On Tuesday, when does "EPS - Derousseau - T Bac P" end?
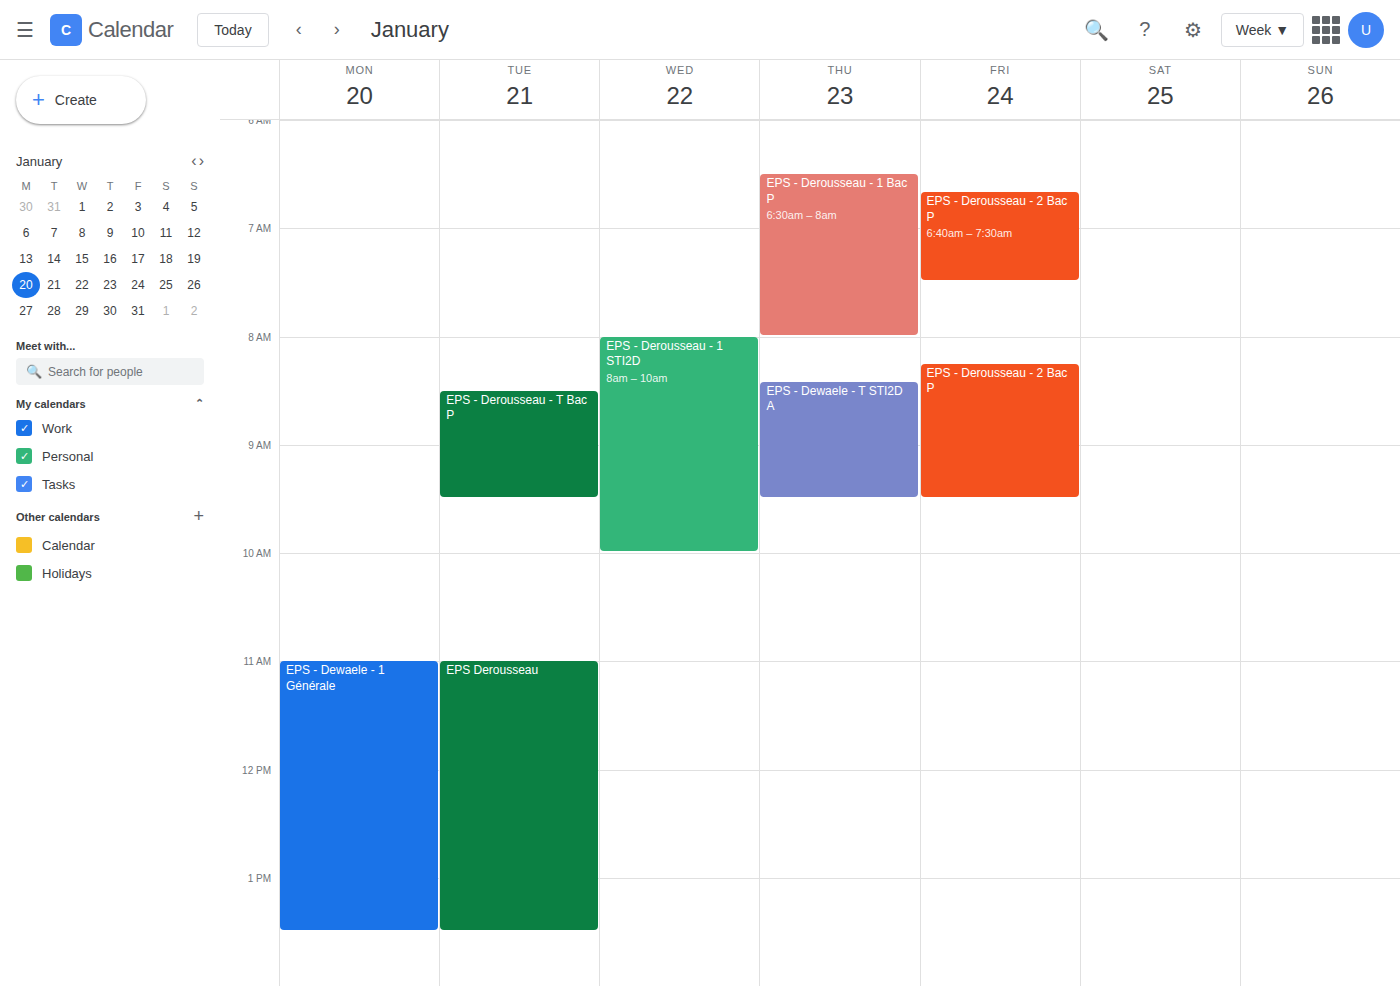
9:30 AM